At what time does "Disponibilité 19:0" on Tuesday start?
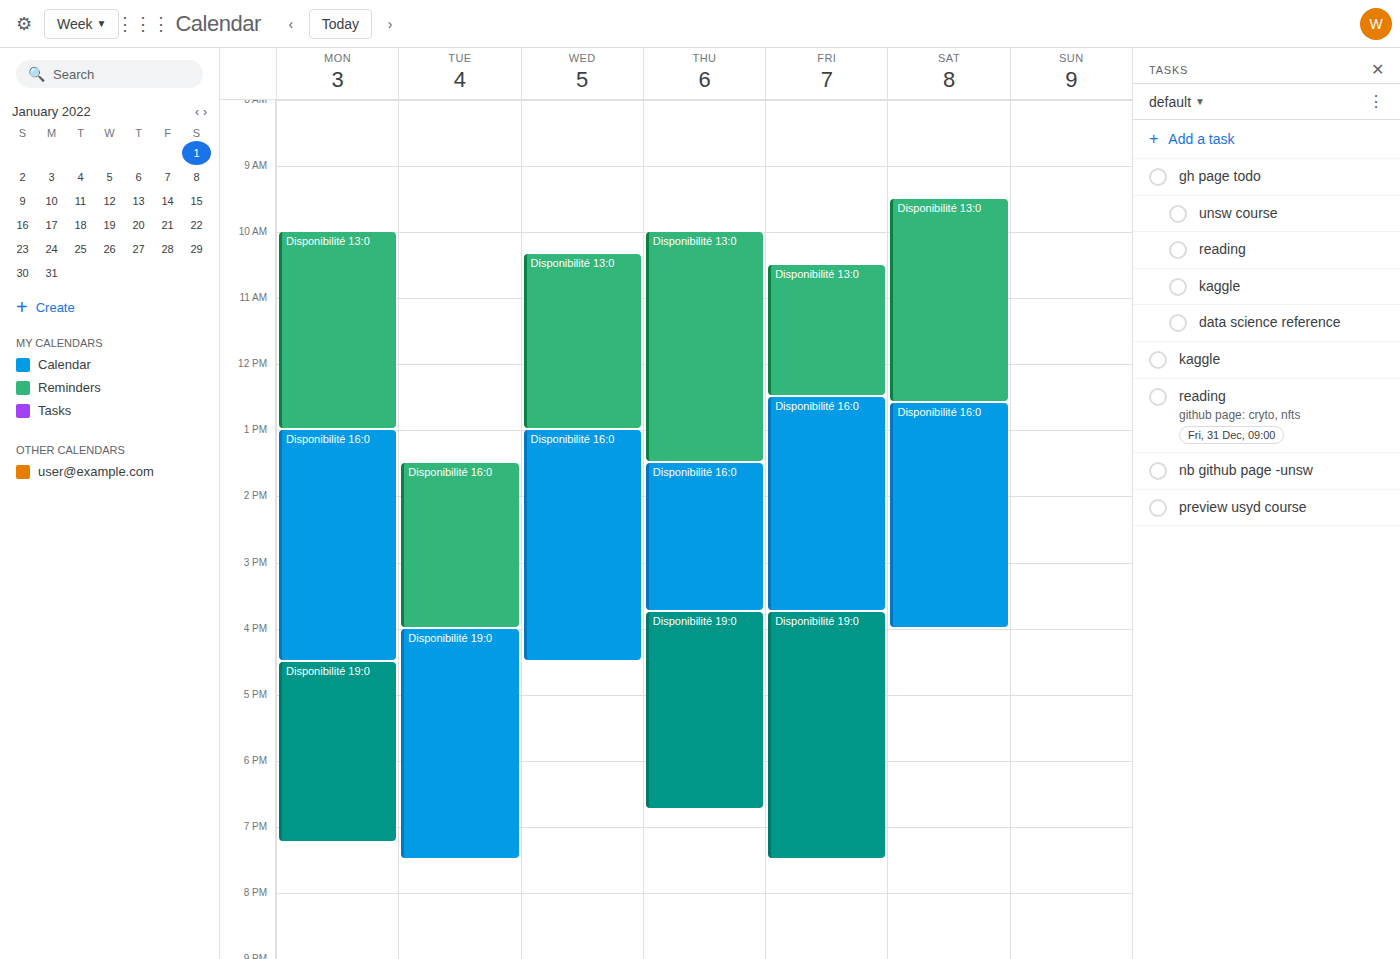
4:00 PM